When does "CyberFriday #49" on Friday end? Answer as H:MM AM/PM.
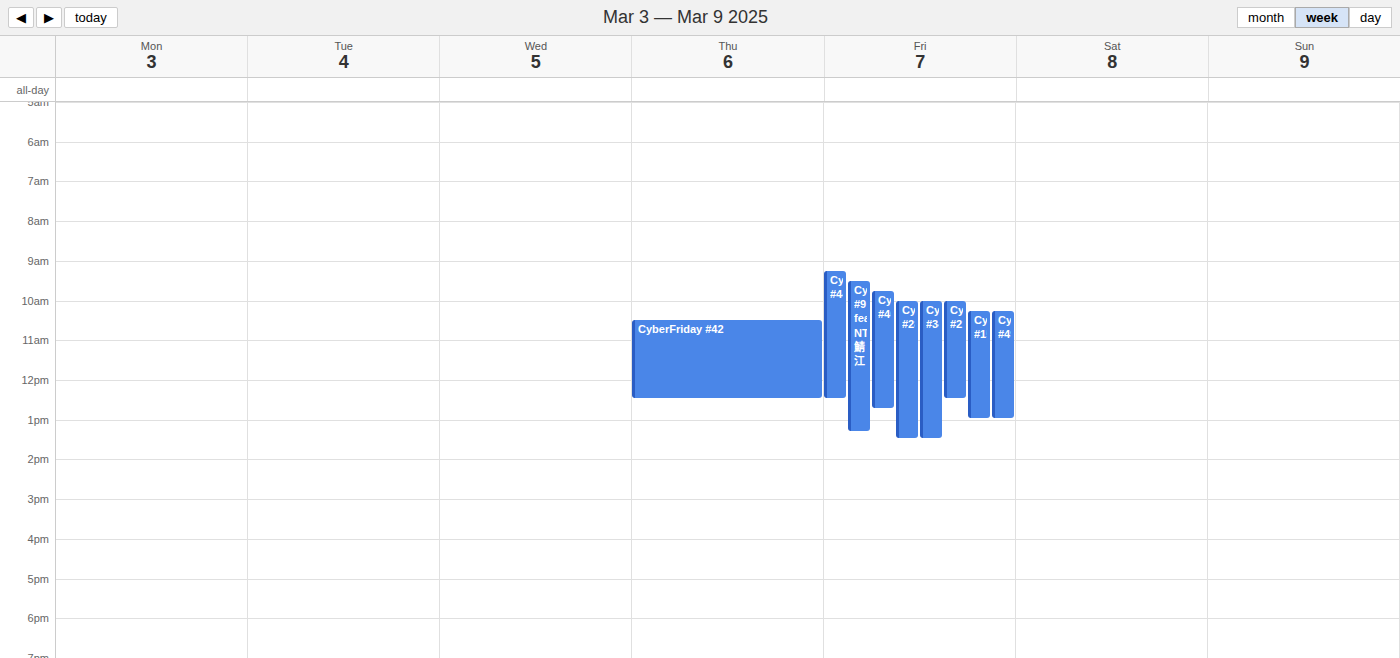
1:00 PM